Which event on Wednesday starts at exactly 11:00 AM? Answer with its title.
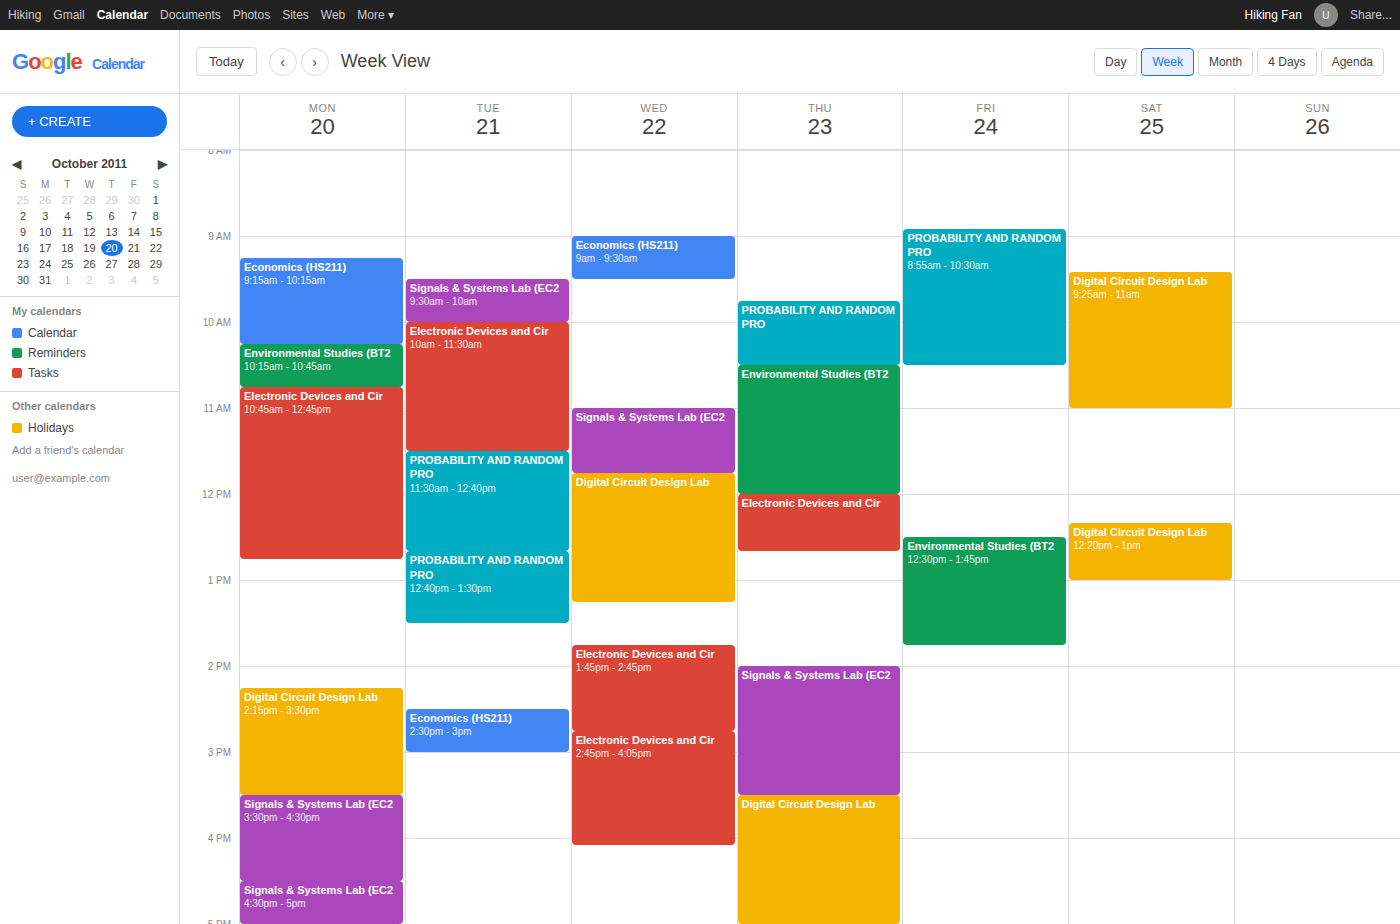
"Signals & Systems Lab (EC2"